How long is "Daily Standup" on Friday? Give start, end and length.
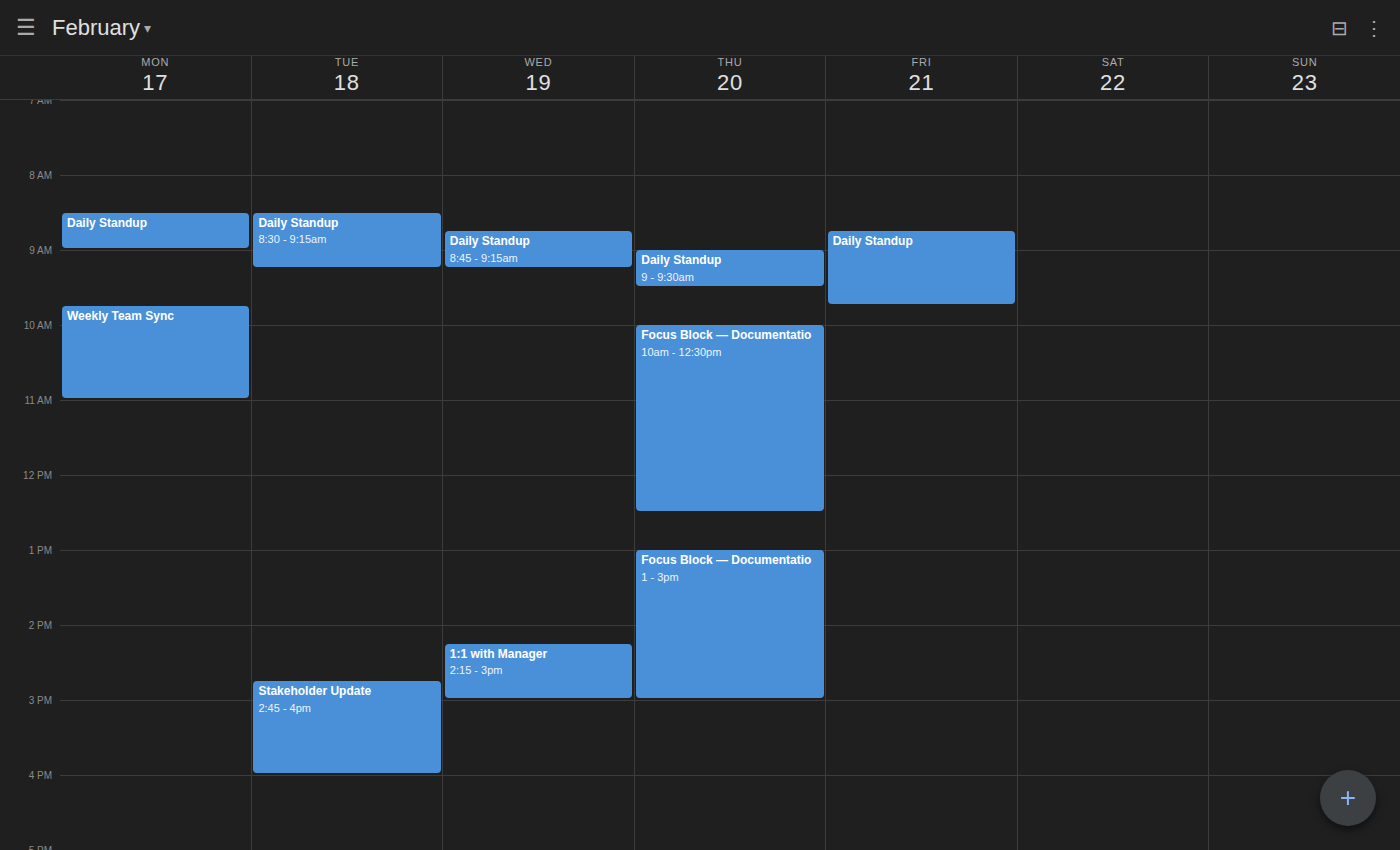
8:45 AM to 9:45 AM, 1 hour